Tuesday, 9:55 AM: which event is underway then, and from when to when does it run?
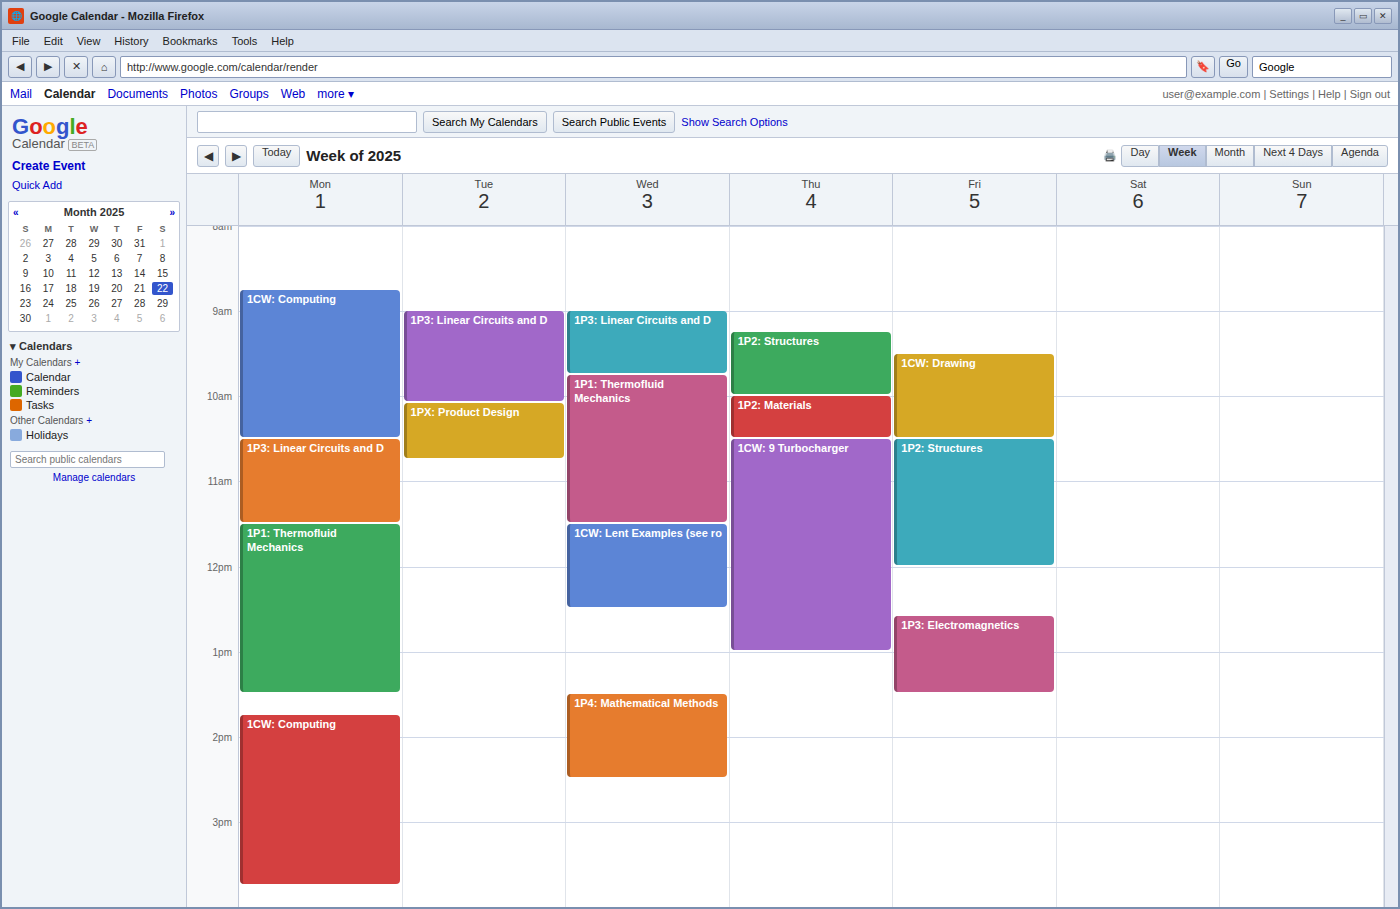
"1P3: Linear Circuits and D", 9:00 AM to 10:05 AM